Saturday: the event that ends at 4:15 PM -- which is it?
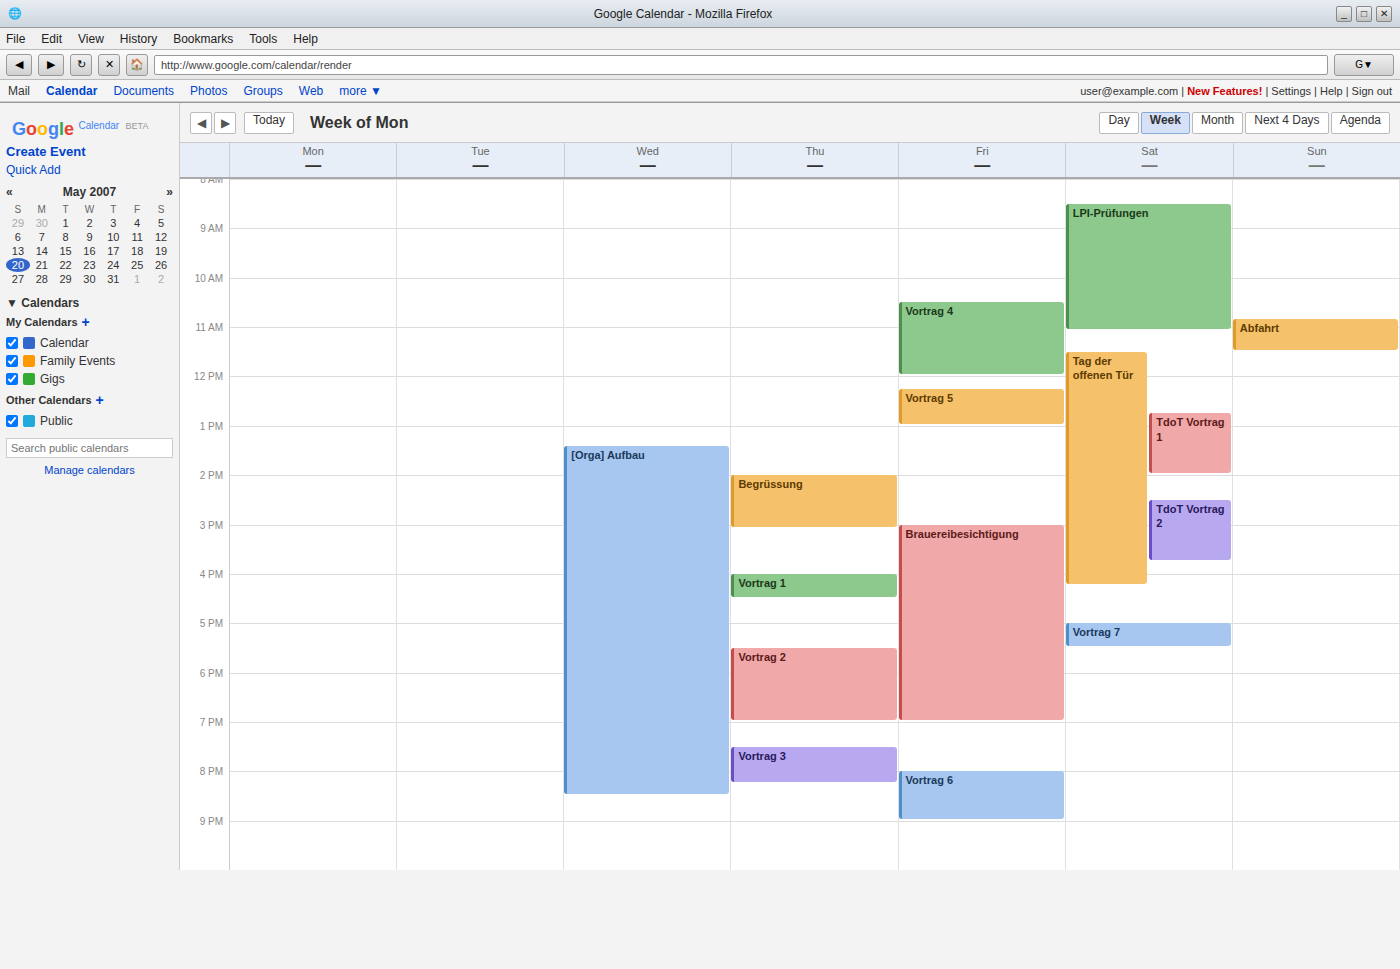
"Tag der offenen Tür"